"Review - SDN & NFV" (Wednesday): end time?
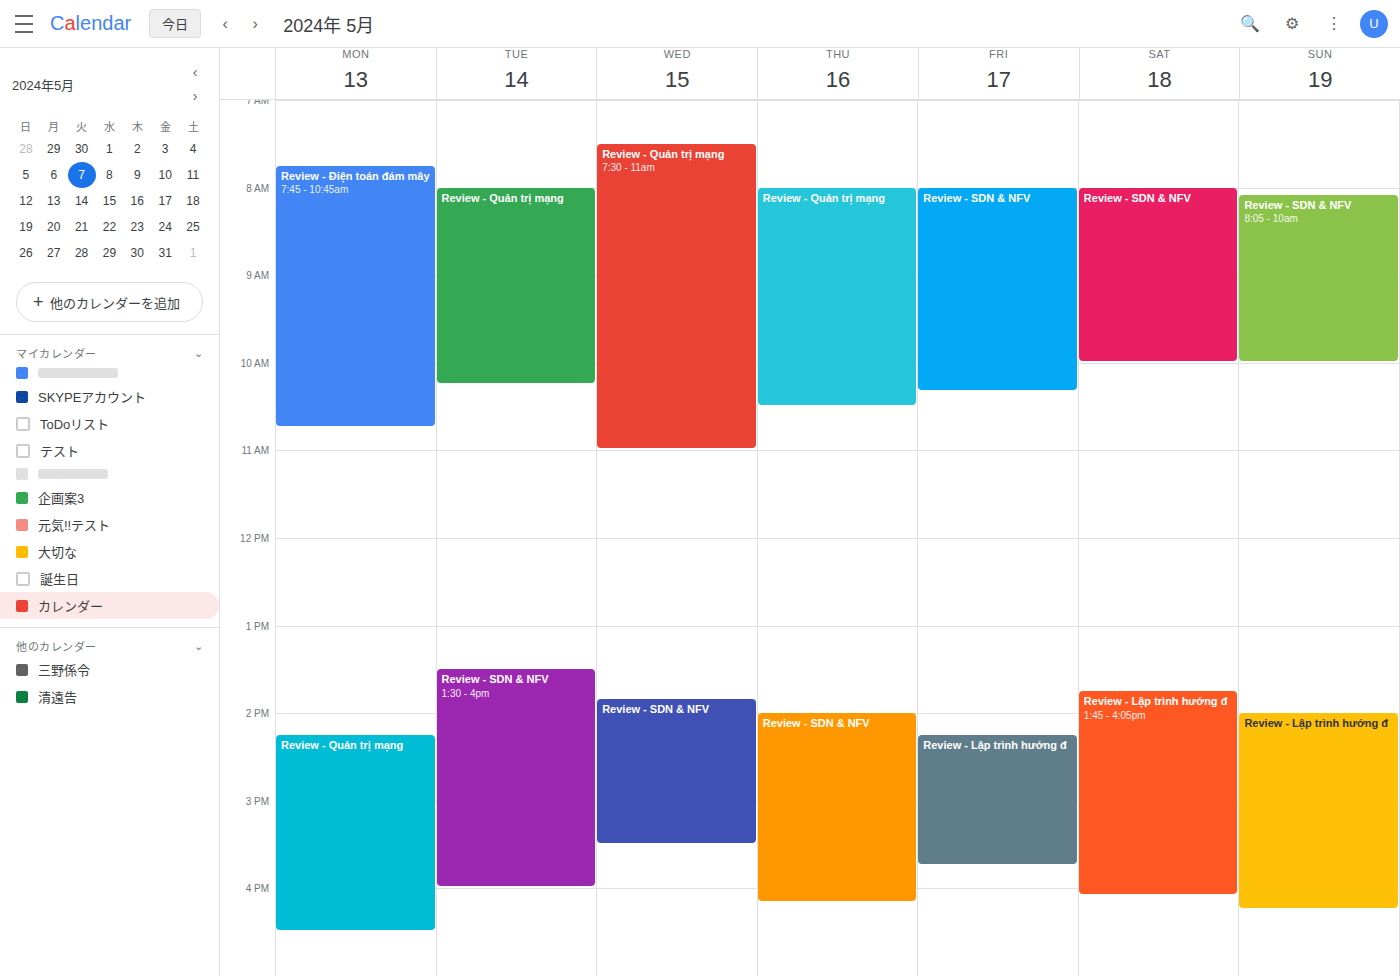
3:30 PM